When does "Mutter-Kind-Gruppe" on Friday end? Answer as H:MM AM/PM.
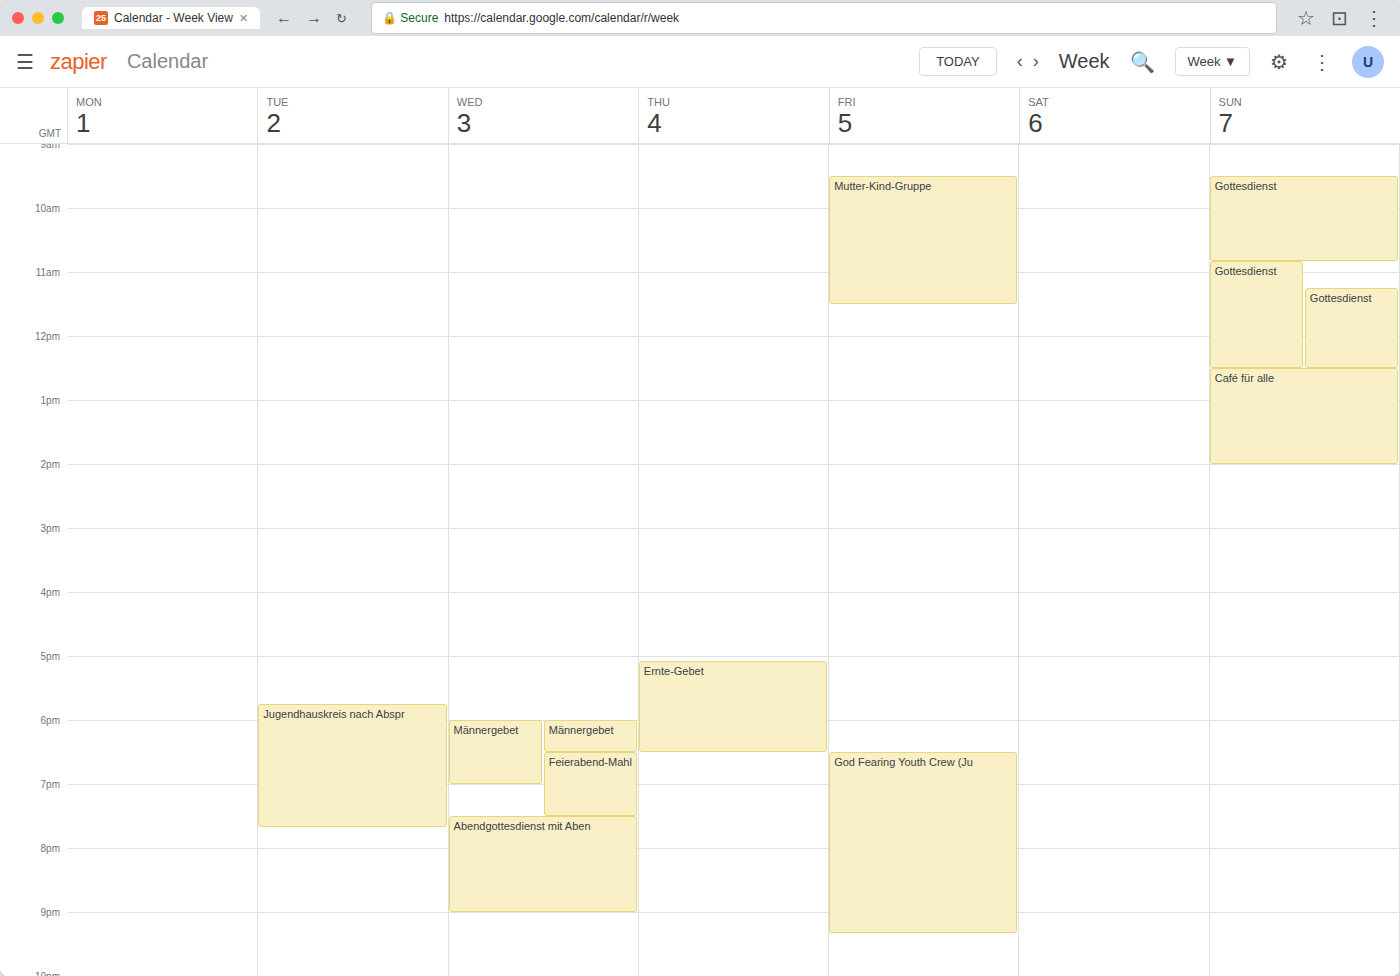
11:30 AM